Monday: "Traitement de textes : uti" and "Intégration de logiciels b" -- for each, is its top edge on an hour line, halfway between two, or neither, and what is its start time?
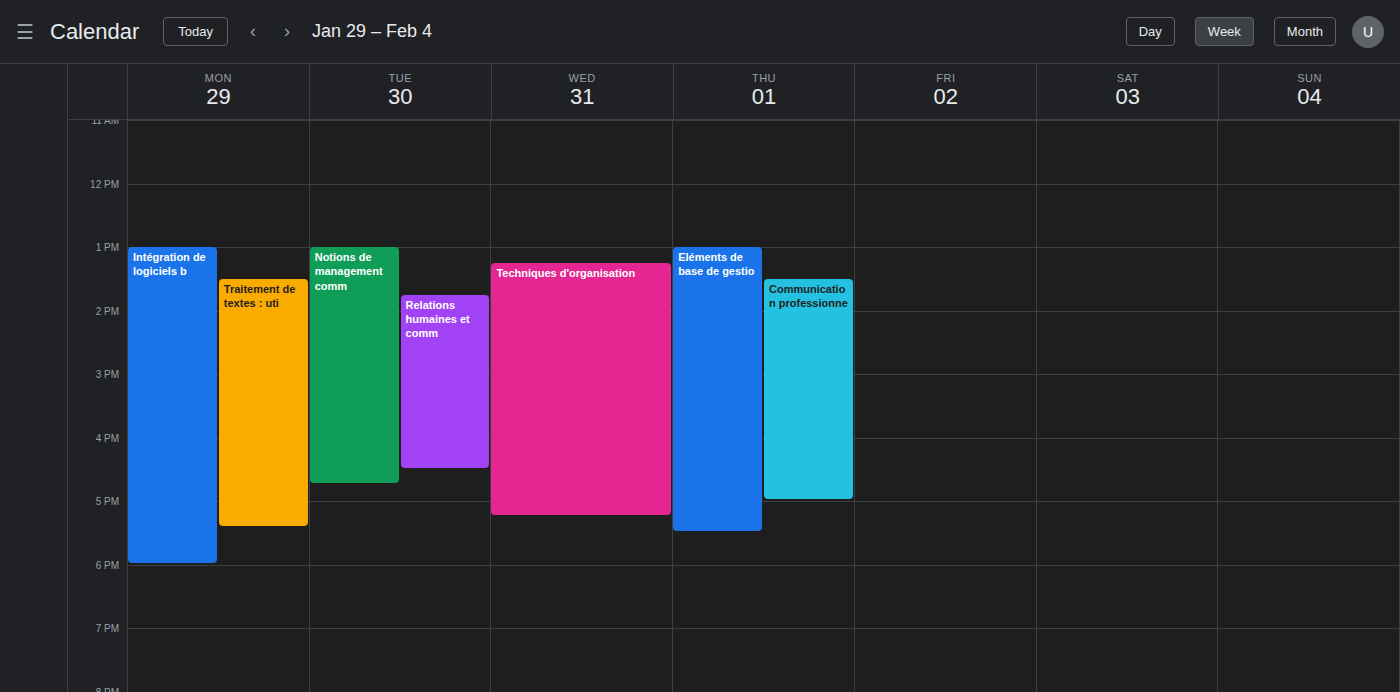
"Traitement de textes : uti": 1:30 PM, halfway between the 1 PM and 2 PM lines. "Intégration de logiciels b": 1:00 PM, exactly on the 1 PM line.